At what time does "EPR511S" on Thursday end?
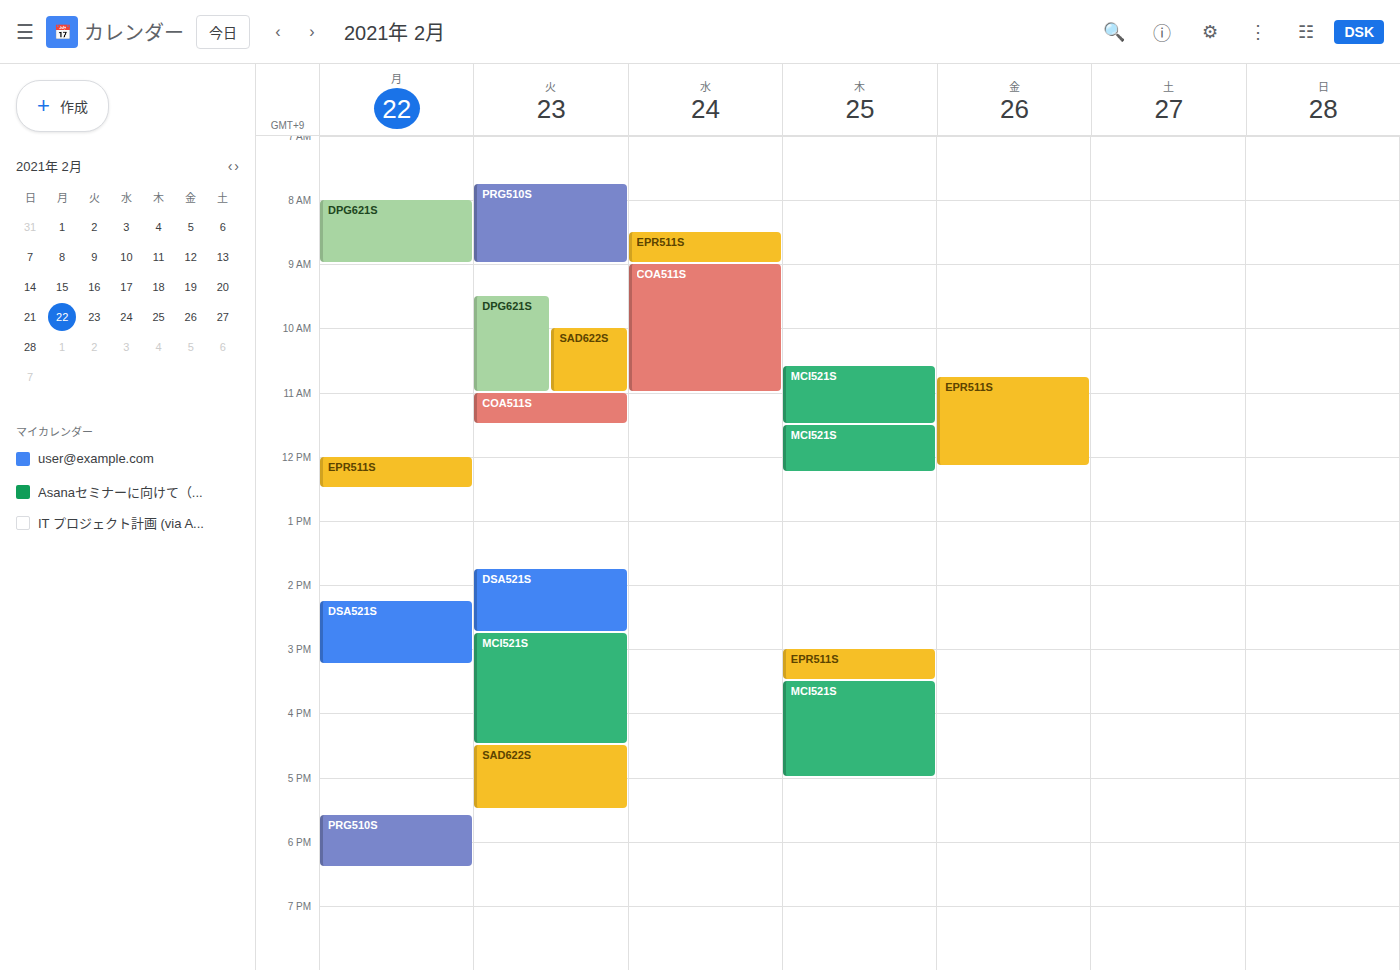
3:30 PM